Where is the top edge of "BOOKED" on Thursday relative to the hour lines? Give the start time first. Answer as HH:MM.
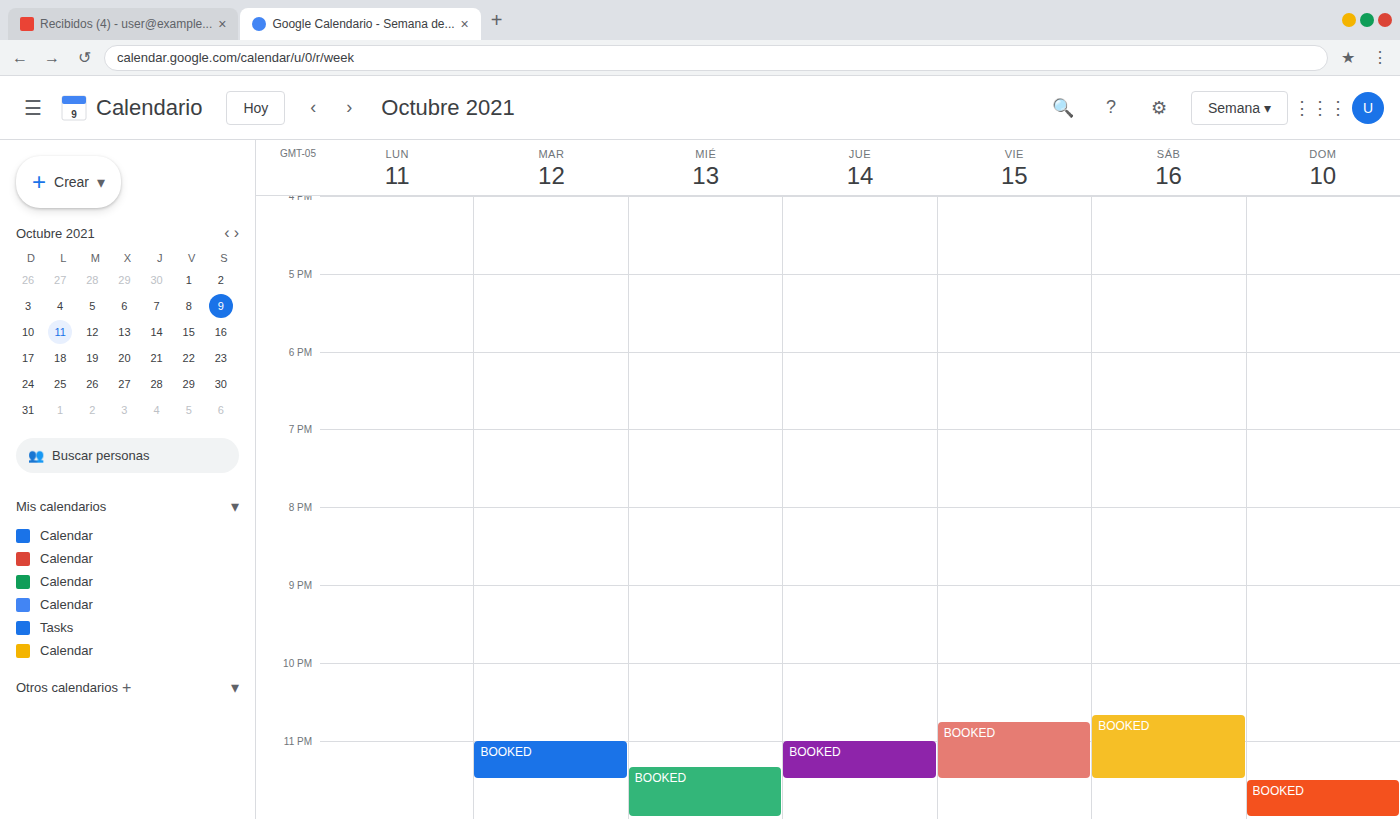
23:00 -- exactly on the 23:00 line.